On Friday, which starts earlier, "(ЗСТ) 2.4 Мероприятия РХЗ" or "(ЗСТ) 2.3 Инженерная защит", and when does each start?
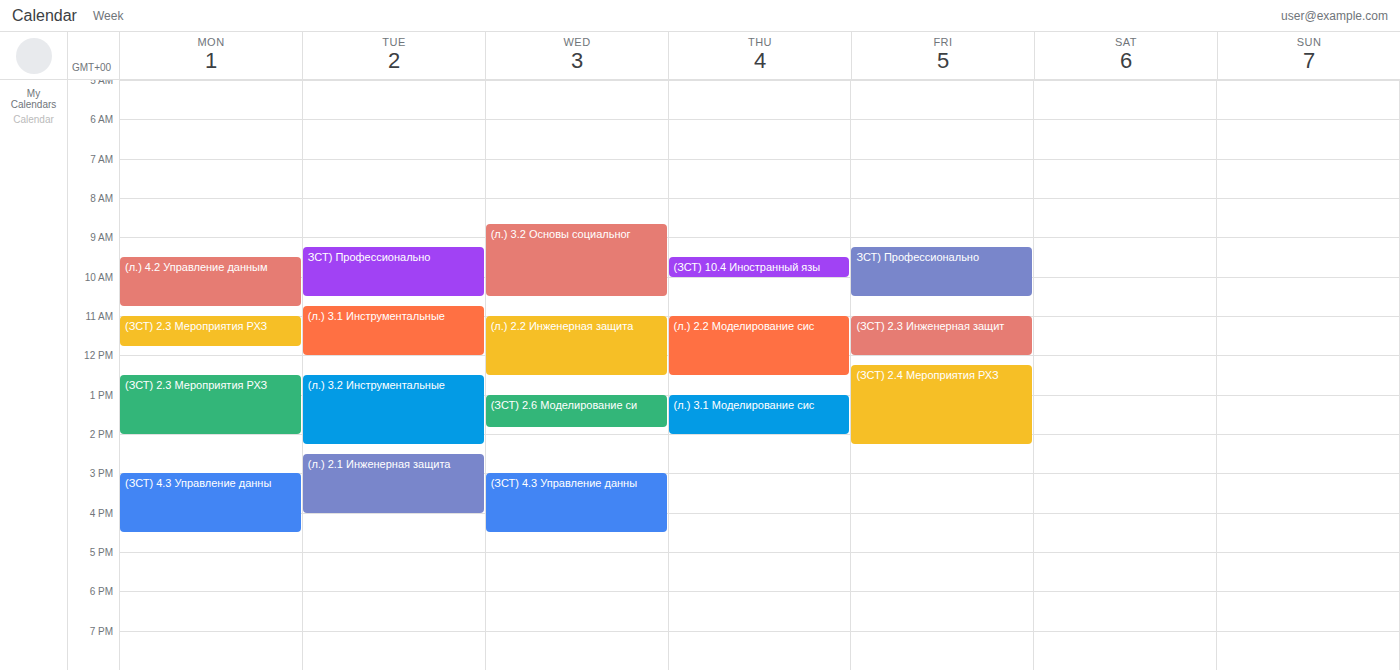
"(ЗСТ) 2.3 Инженерная защит" 11:00 AM; "(ЗСТ) 2.4 Мероприятия РХЗ" 12:15 PM.